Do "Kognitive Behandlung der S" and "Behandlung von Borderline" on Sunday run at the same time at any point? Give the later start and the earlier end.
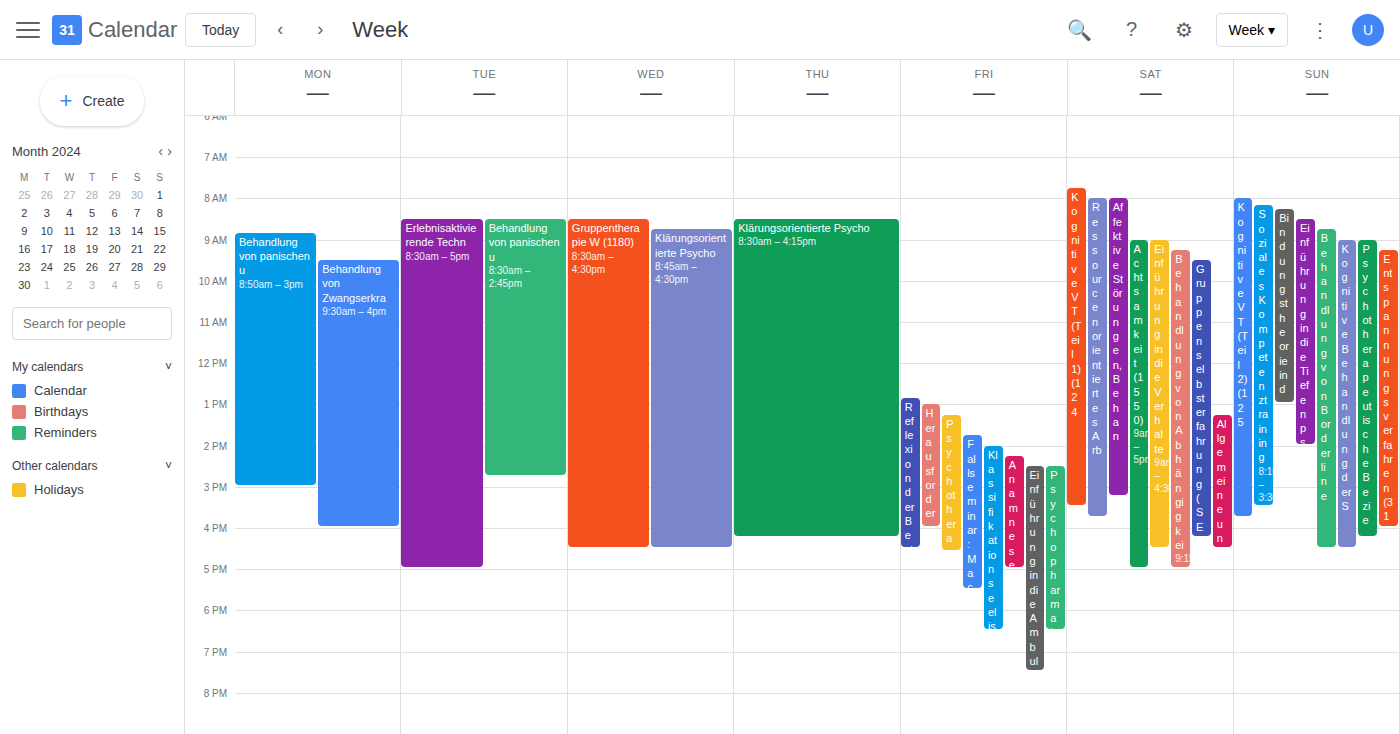
"Kognitive Behandlung der S" starts at 9:00 AM, before "Behandlung von Borderline" ends at 4:30 PM -- they overlap.